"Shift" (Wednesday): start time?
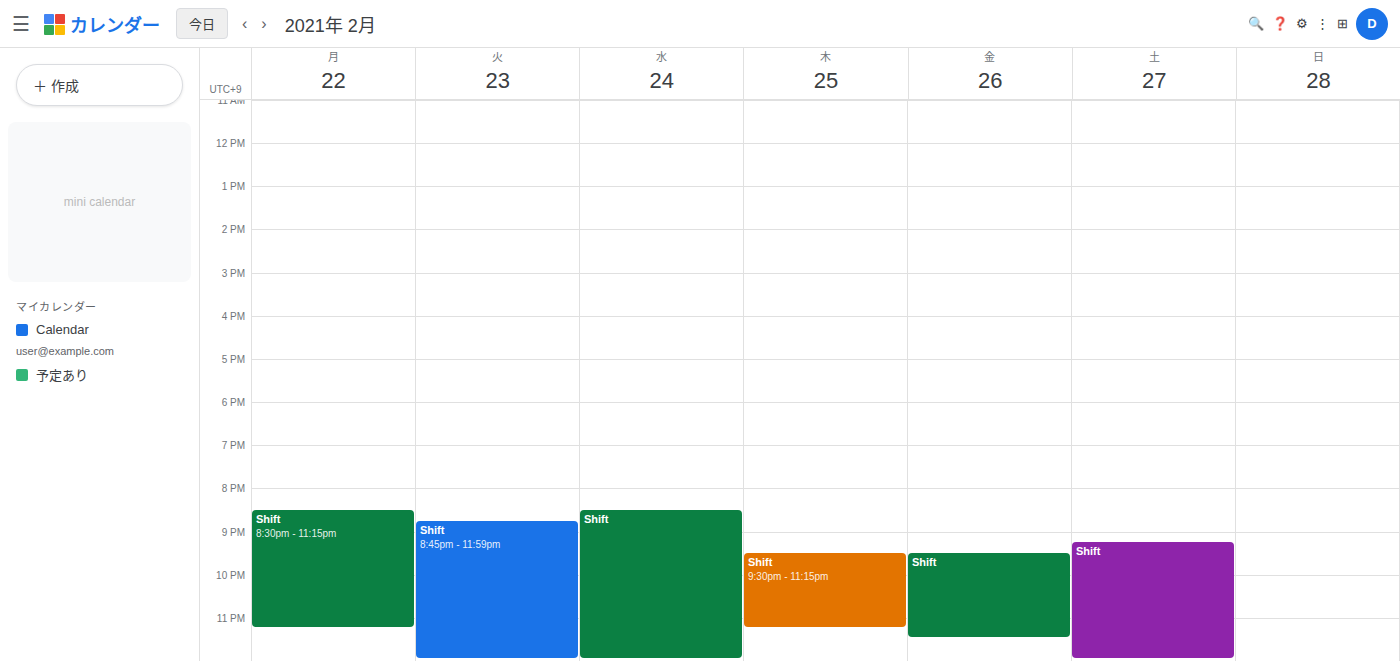
8:30 PM